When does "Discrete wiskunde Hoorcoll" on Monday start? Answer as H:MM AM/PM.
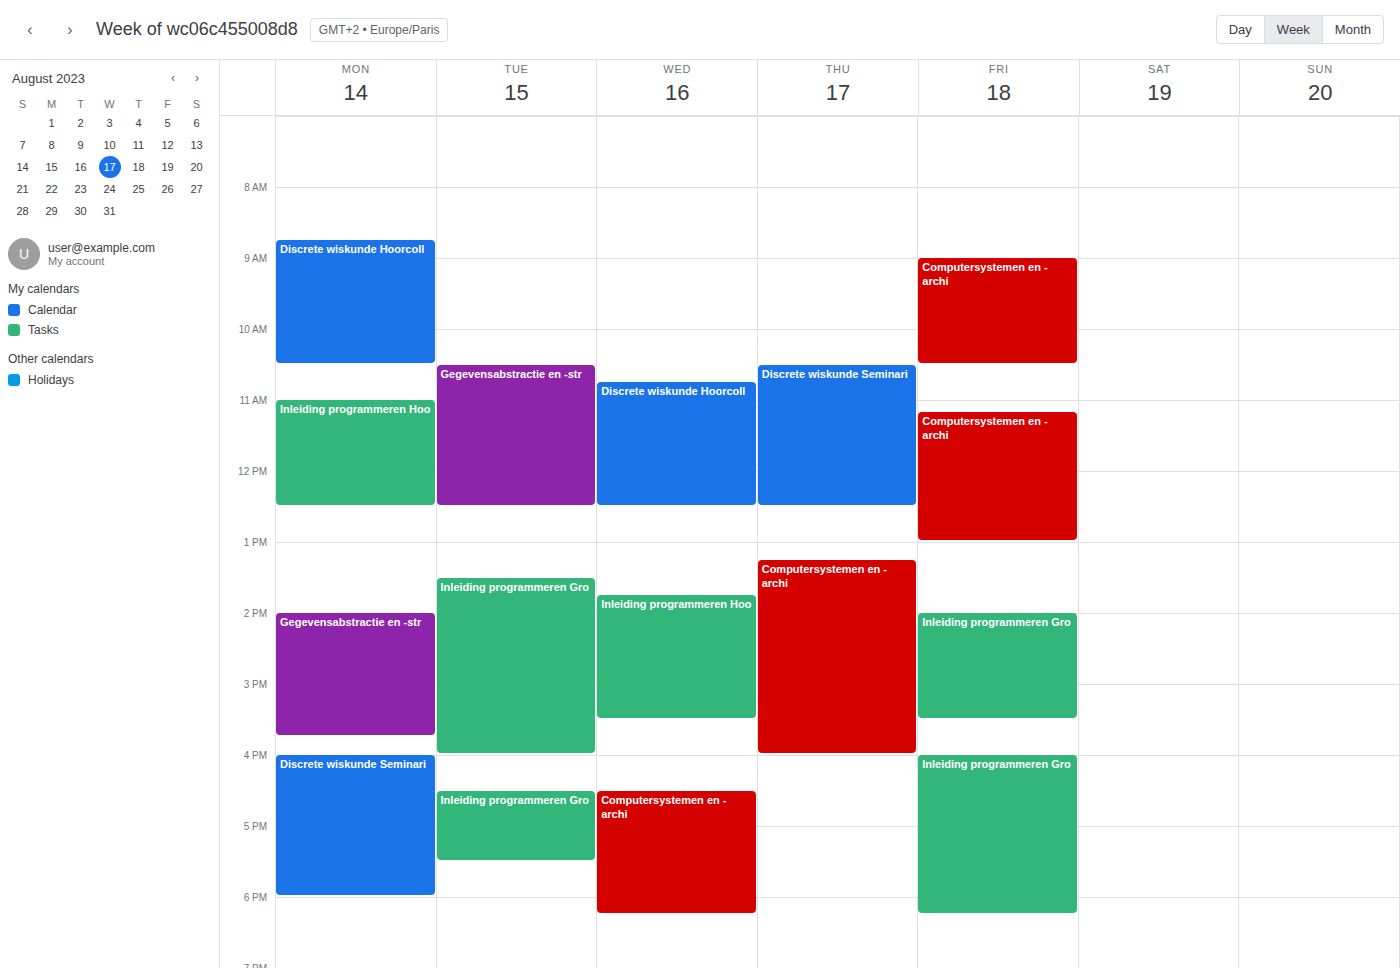
8:45 AM